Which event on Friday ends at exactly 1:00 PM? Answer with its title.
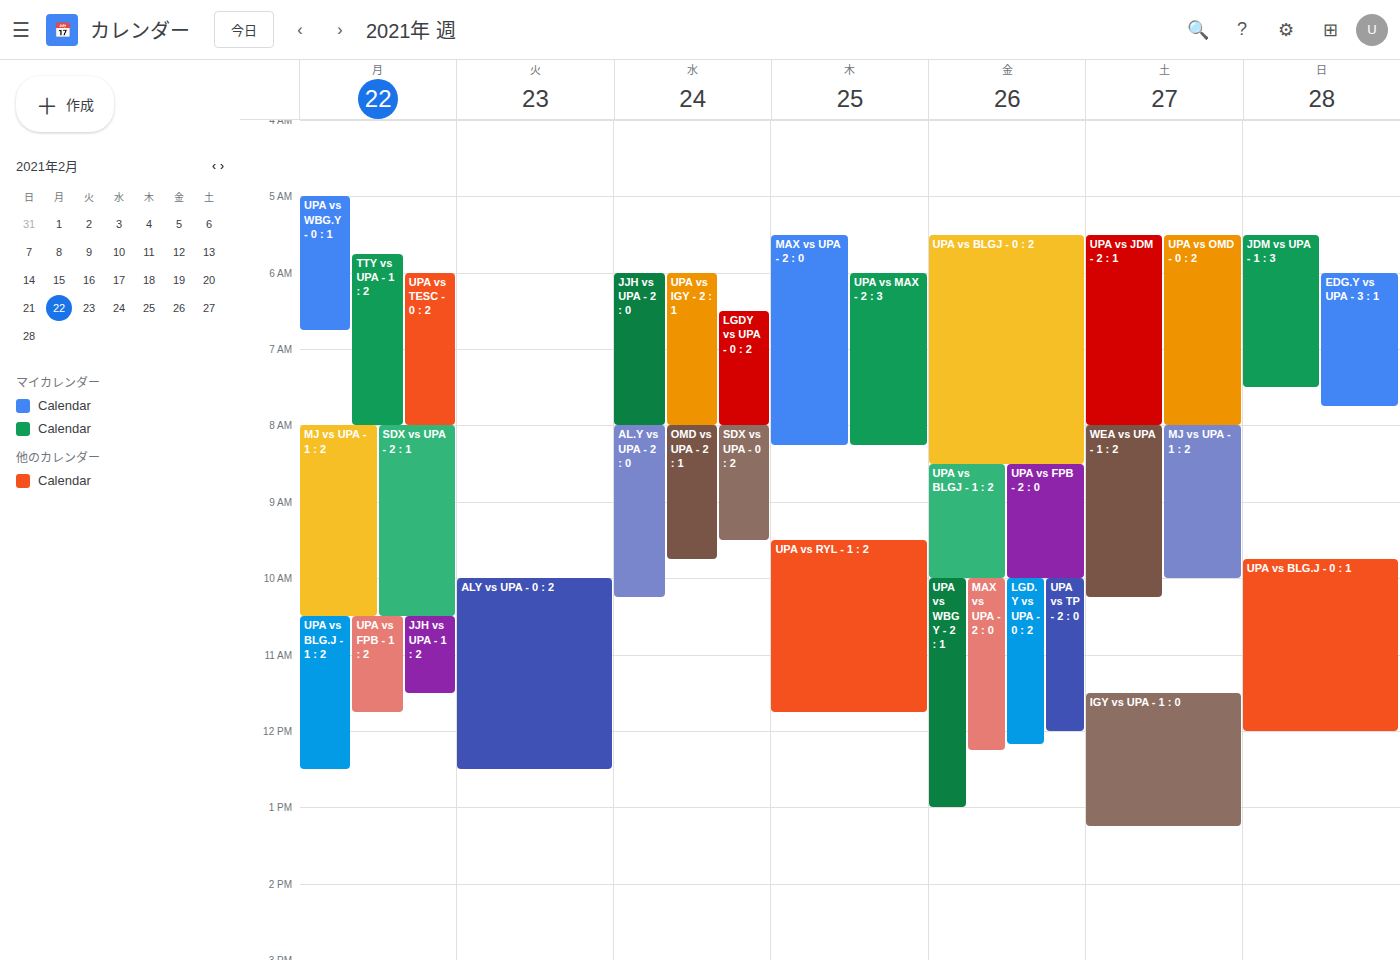
"UPA vs WBGY - 2 : 1"